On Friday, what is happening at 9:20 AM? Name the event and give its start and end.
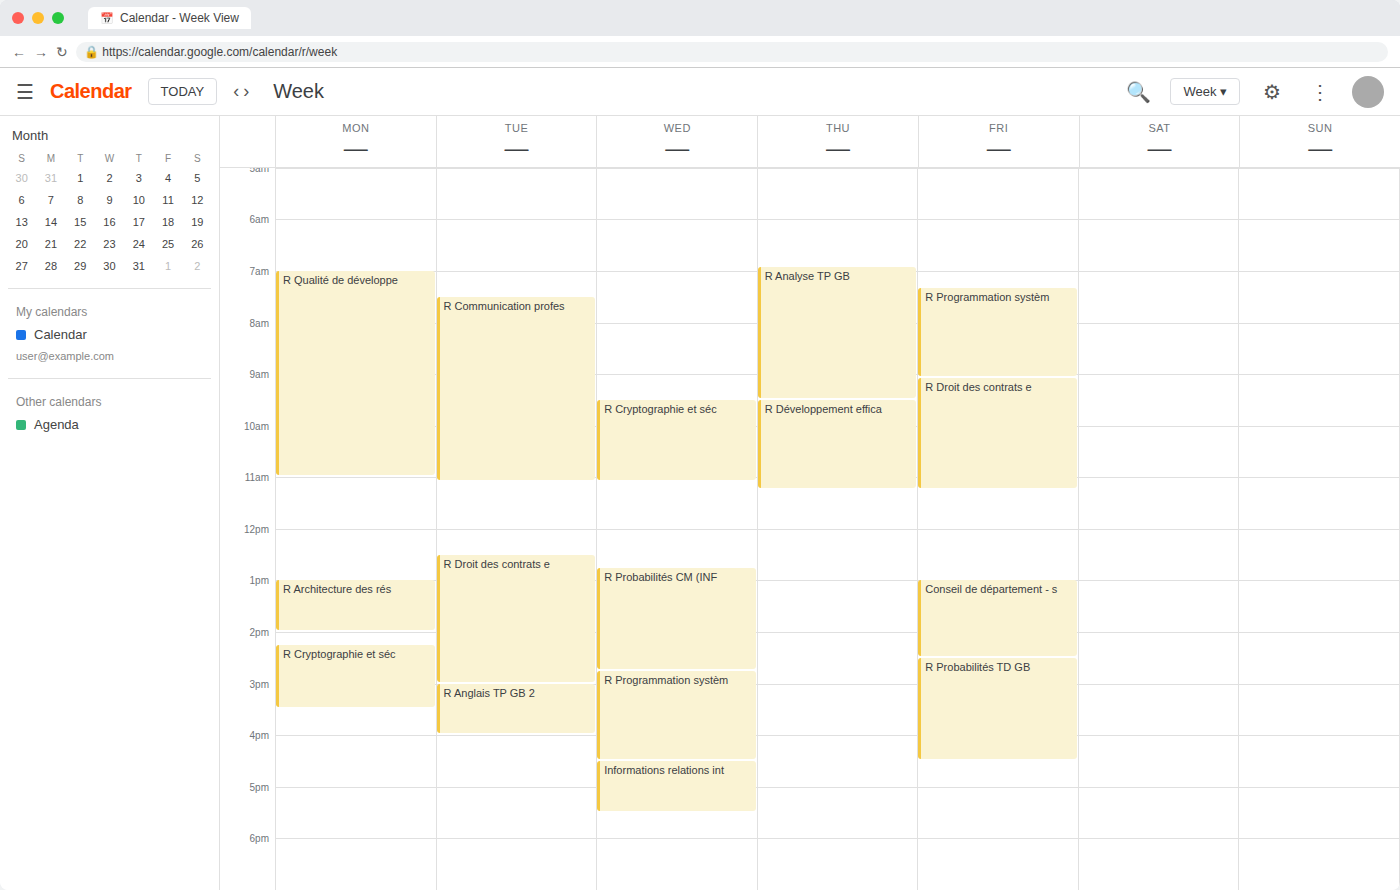
"R Droit des contrats e", 9:05 AM to 11:15 AM